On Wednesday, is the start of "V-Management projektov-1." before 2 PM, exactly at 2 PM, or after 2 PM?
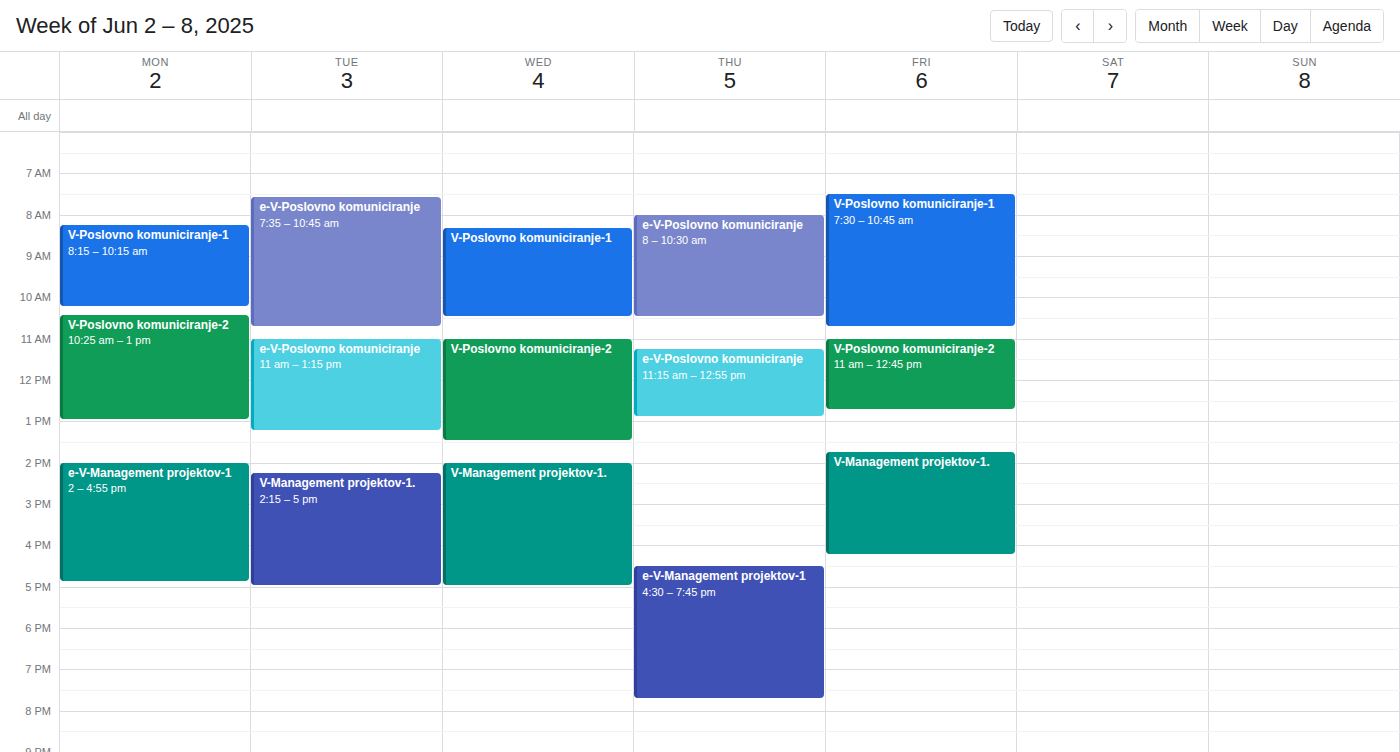
2:00 PM -- exactly at 2 PM, on the 2 PM line.